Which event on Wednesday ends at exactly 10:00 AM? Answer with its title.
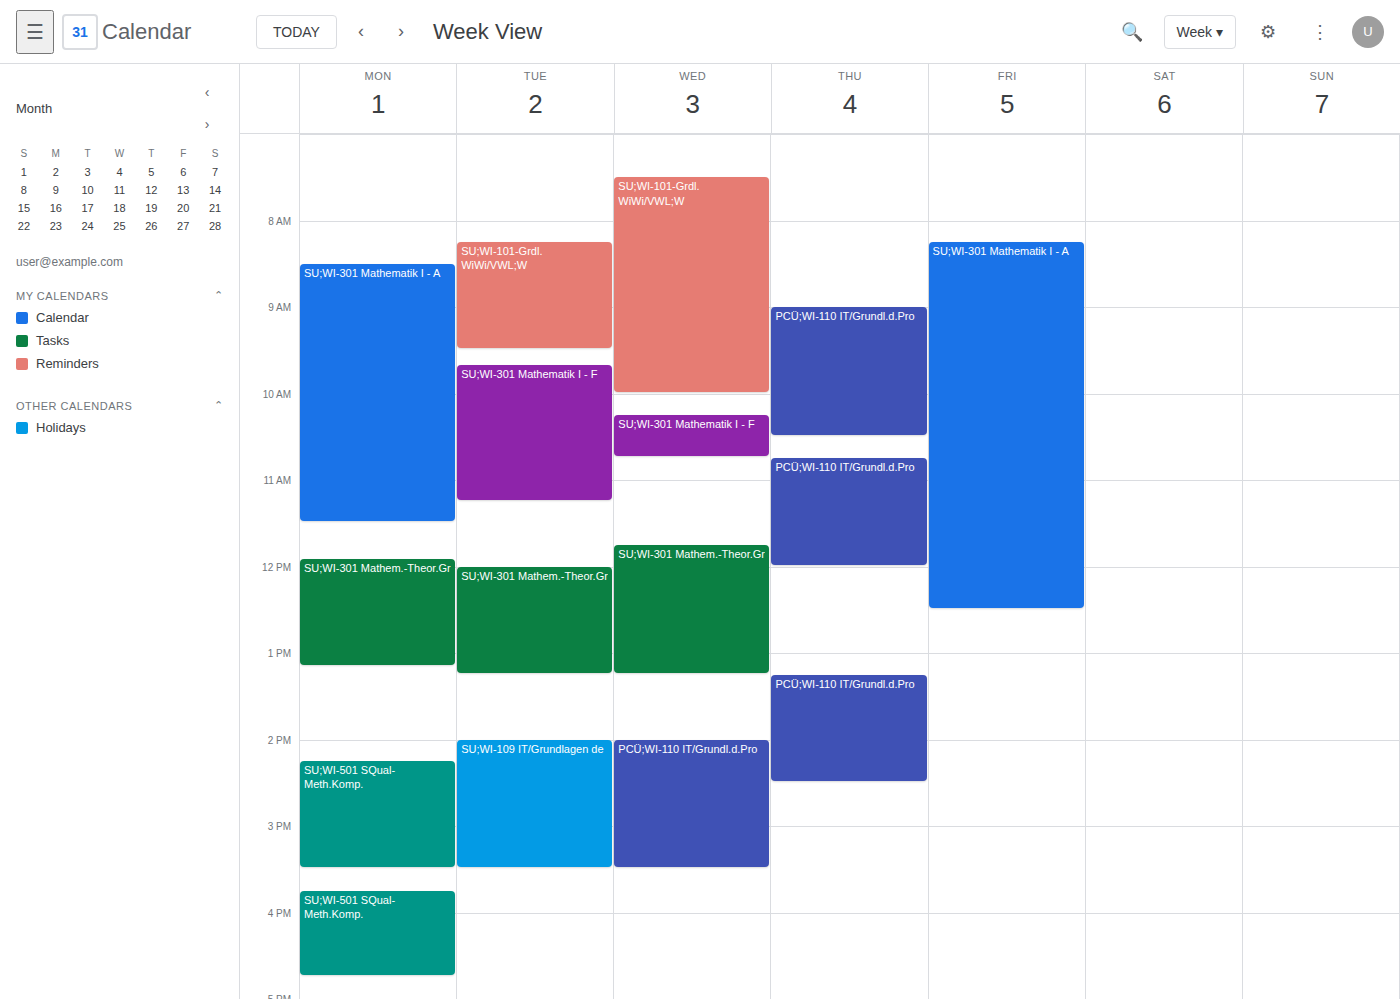
"SU;WI-101-Grdl. WiWi/VWL;W"